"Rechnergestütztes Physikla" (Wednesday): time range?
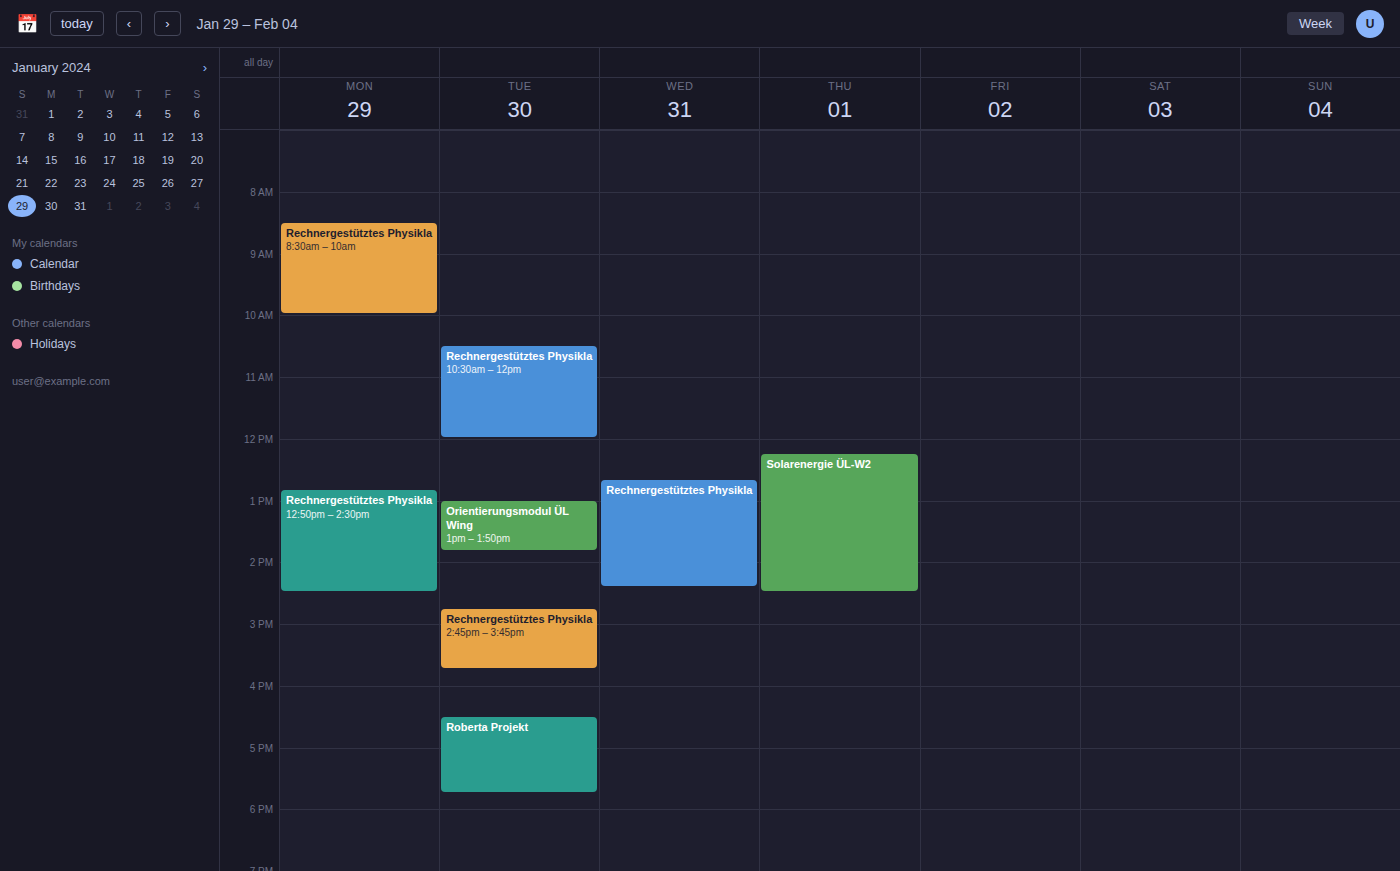
12:40 PM to 2:25 PM